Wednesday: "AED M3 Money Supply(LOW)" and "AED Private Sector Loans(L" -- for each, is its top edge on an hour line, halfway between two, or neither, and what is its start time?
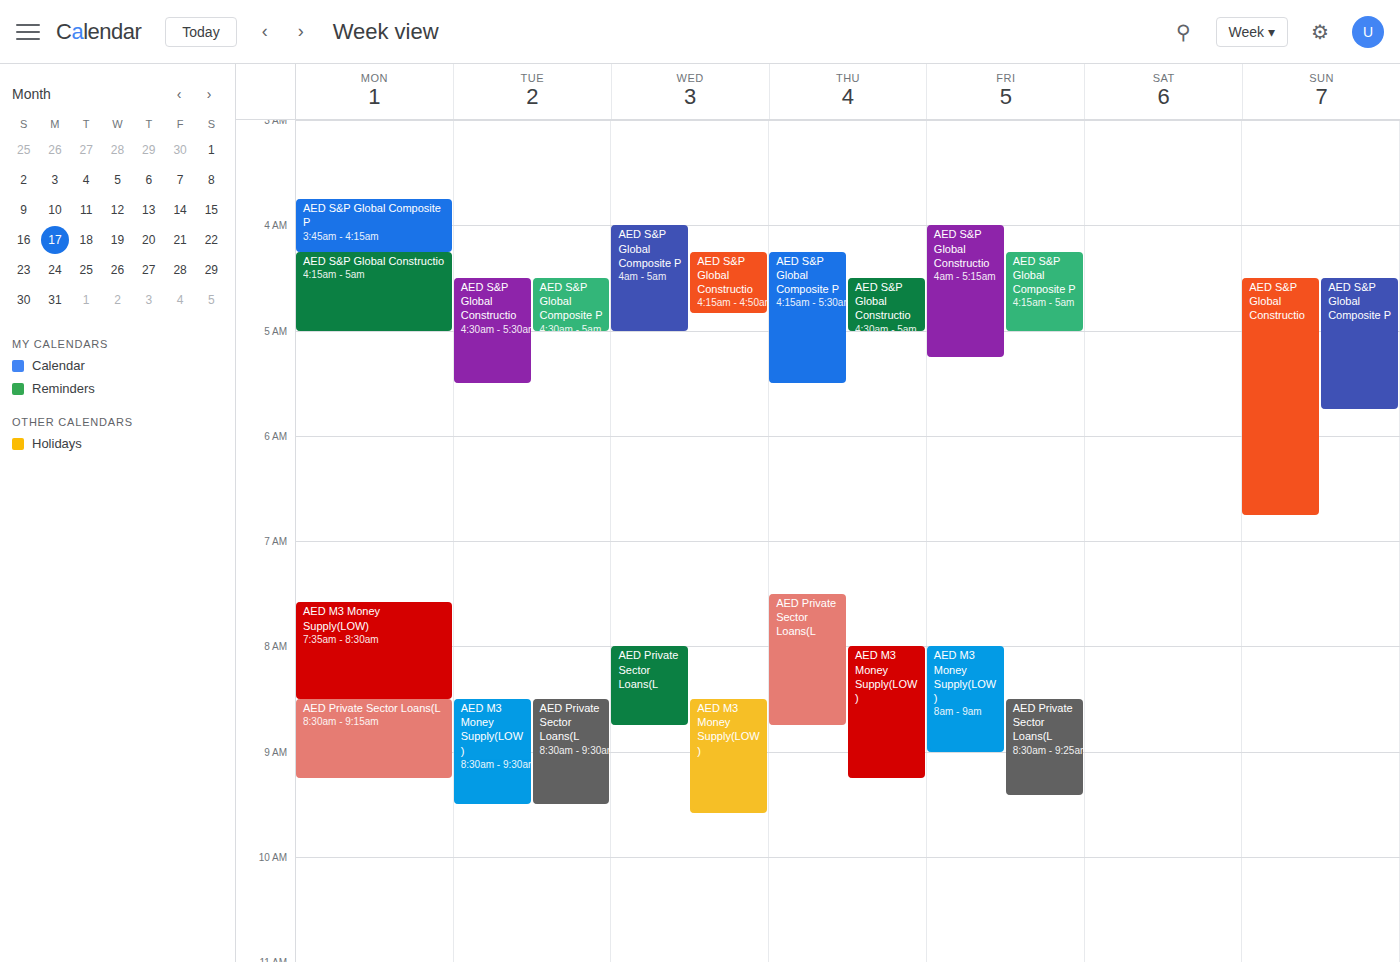
"AED M3 Money Supply(LOW)": 8:30 AM, halfway between the 8 AM and 9 AM lines. "AED Private Sector Loans(L": 8:00 AM, exactly on the 8 AM line.